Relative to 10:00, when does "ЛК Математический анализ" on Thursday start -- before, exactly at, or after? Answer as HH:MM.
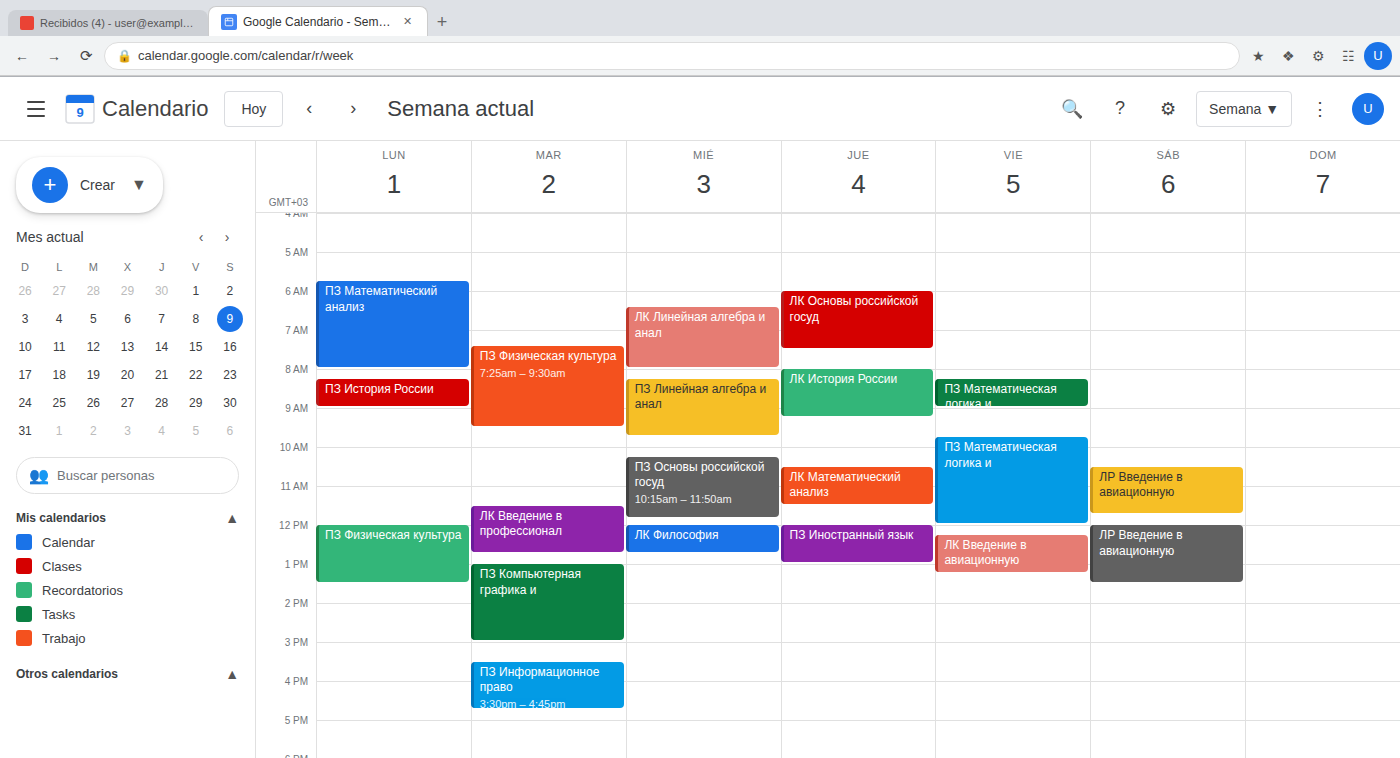
10:30 -- after 10:00, 30 minutes below the 10:00 line.